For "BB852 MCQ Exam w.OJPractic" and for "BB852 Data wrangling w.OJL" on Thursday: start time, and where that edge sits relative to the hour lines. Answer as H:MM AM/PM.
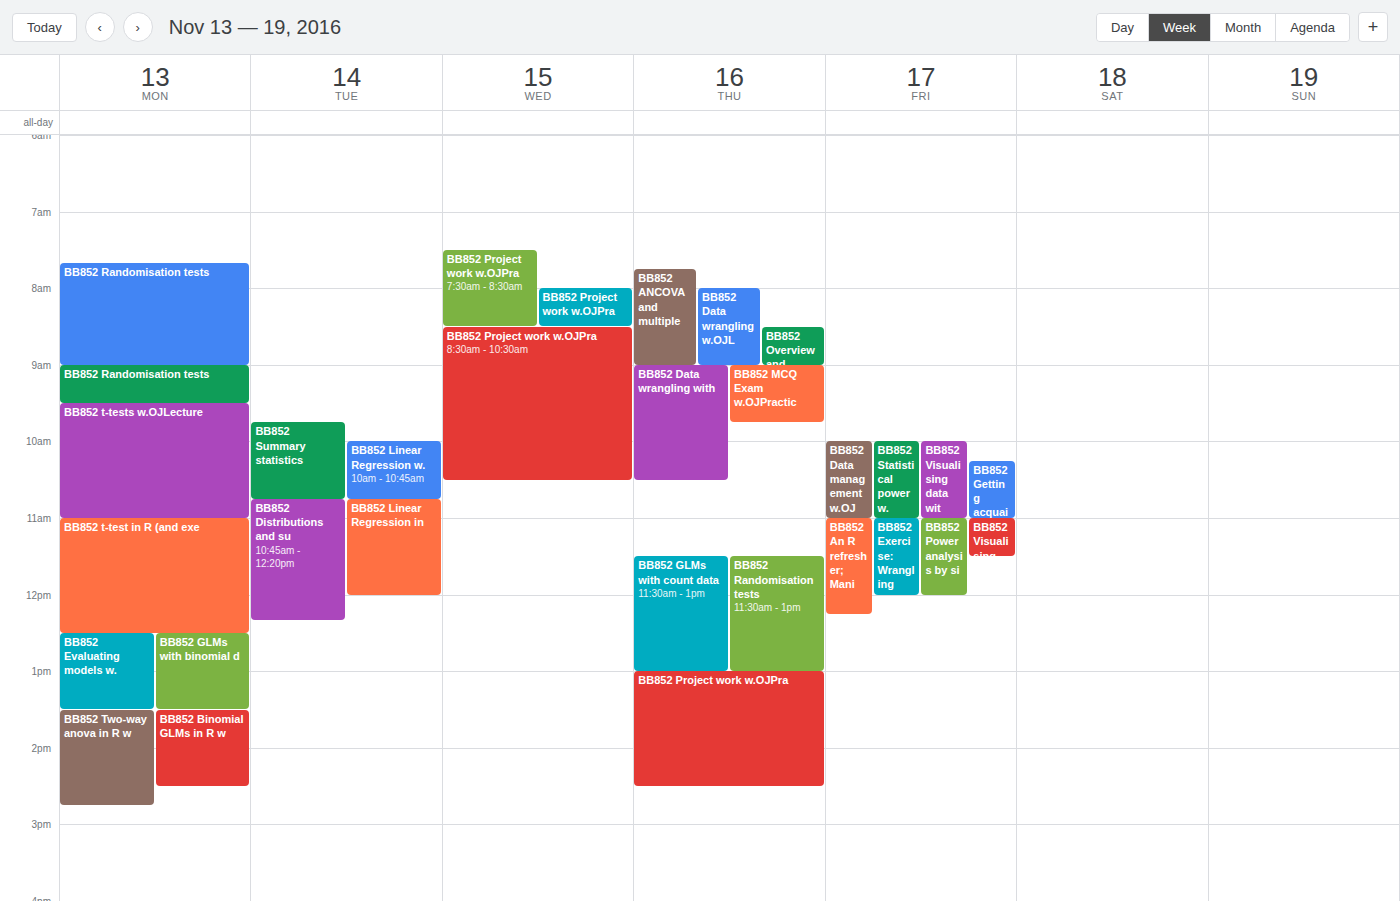
"BB852 MCQ Exam w.OJPractic": 9:00 AM, exactly on the 9 AM line. "BB852 Data wrangling w.OJL": 8:00 AM, exactly on the 8 AM line.